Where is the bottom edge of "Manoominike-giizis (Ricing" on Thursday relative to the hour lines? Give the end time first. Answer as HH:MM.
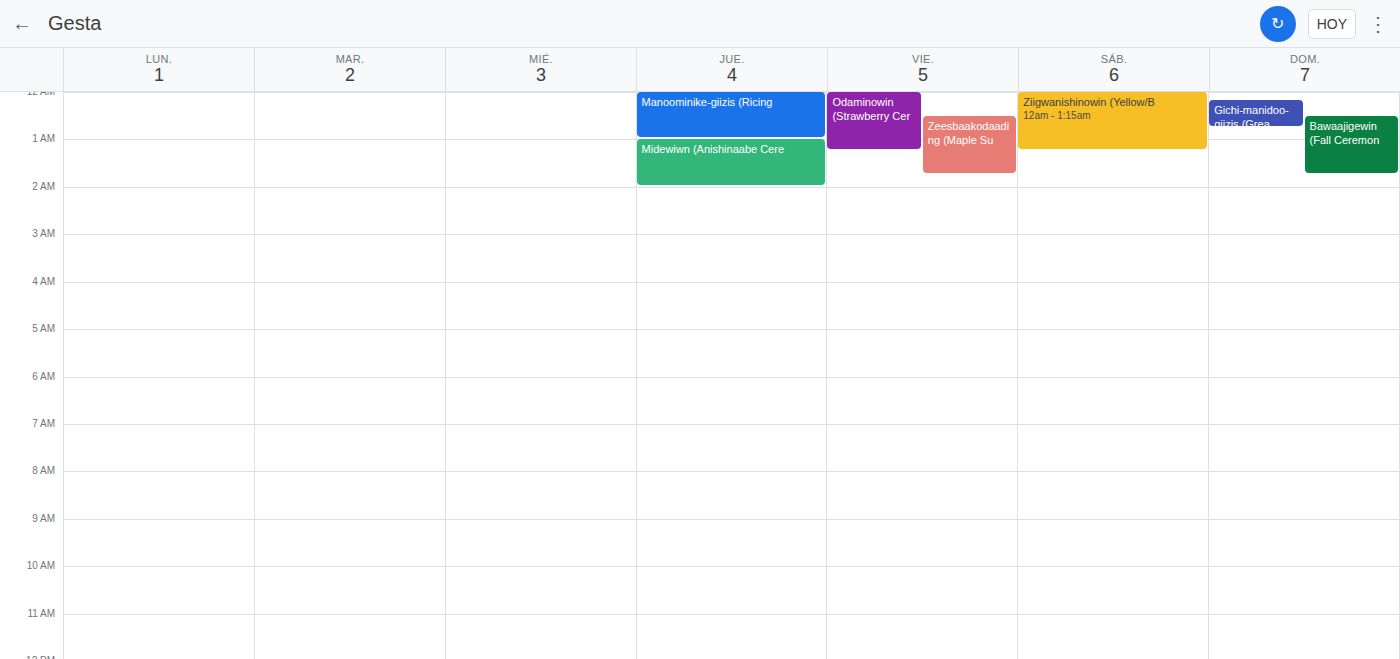
01:00 -- exactly on the 01:00 line.